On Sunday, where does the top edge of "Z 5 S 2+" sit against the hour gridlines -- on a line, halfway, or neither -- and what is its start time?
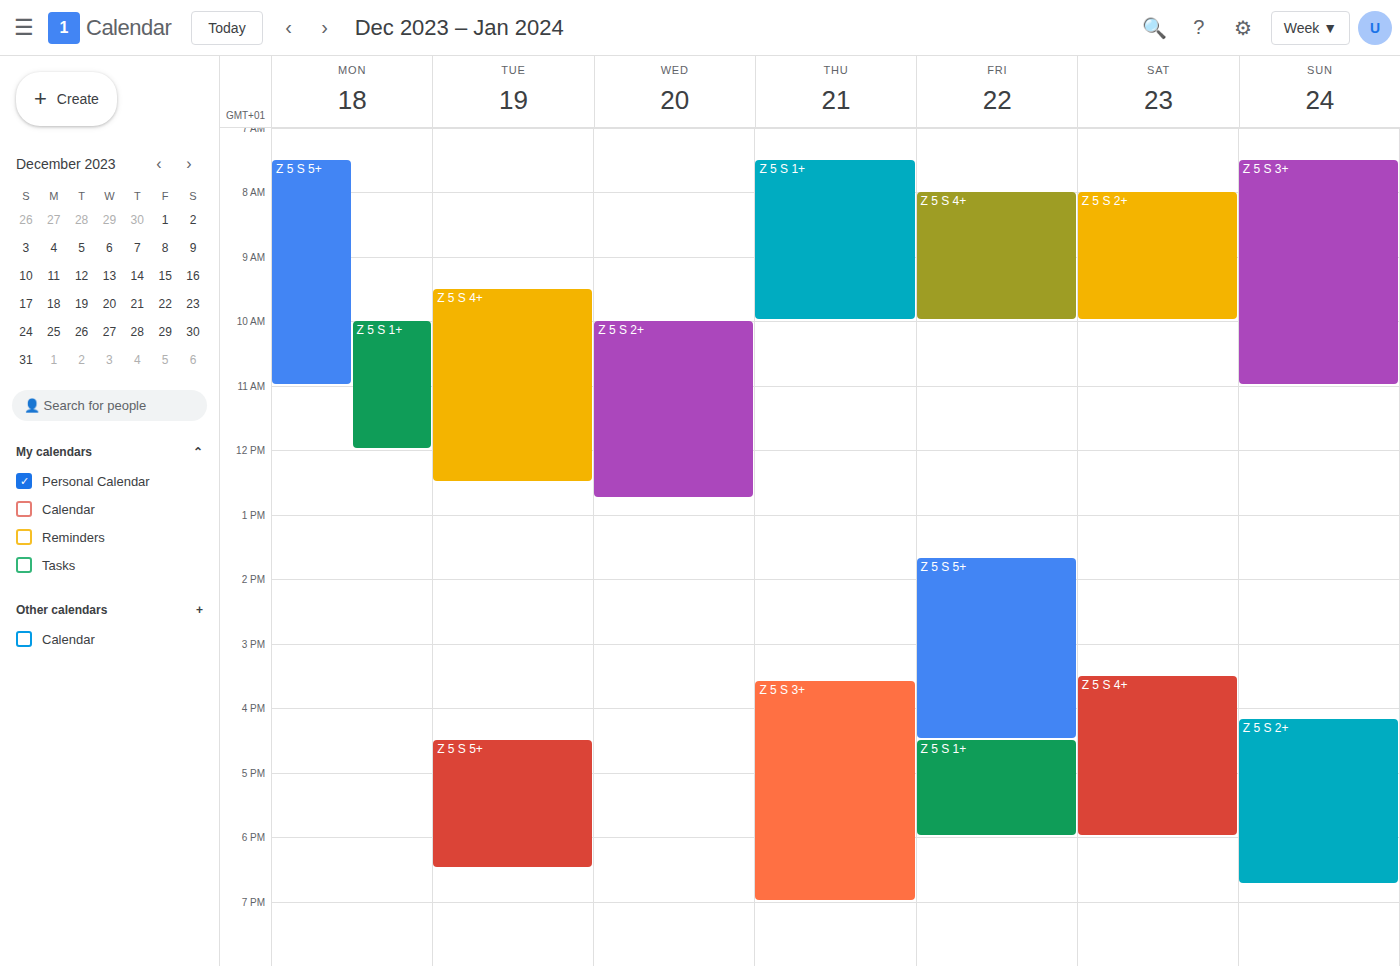
4:10 PM -- neither: 10 minutes below the 4 PM line and 50 minutes above the 5 PM line.